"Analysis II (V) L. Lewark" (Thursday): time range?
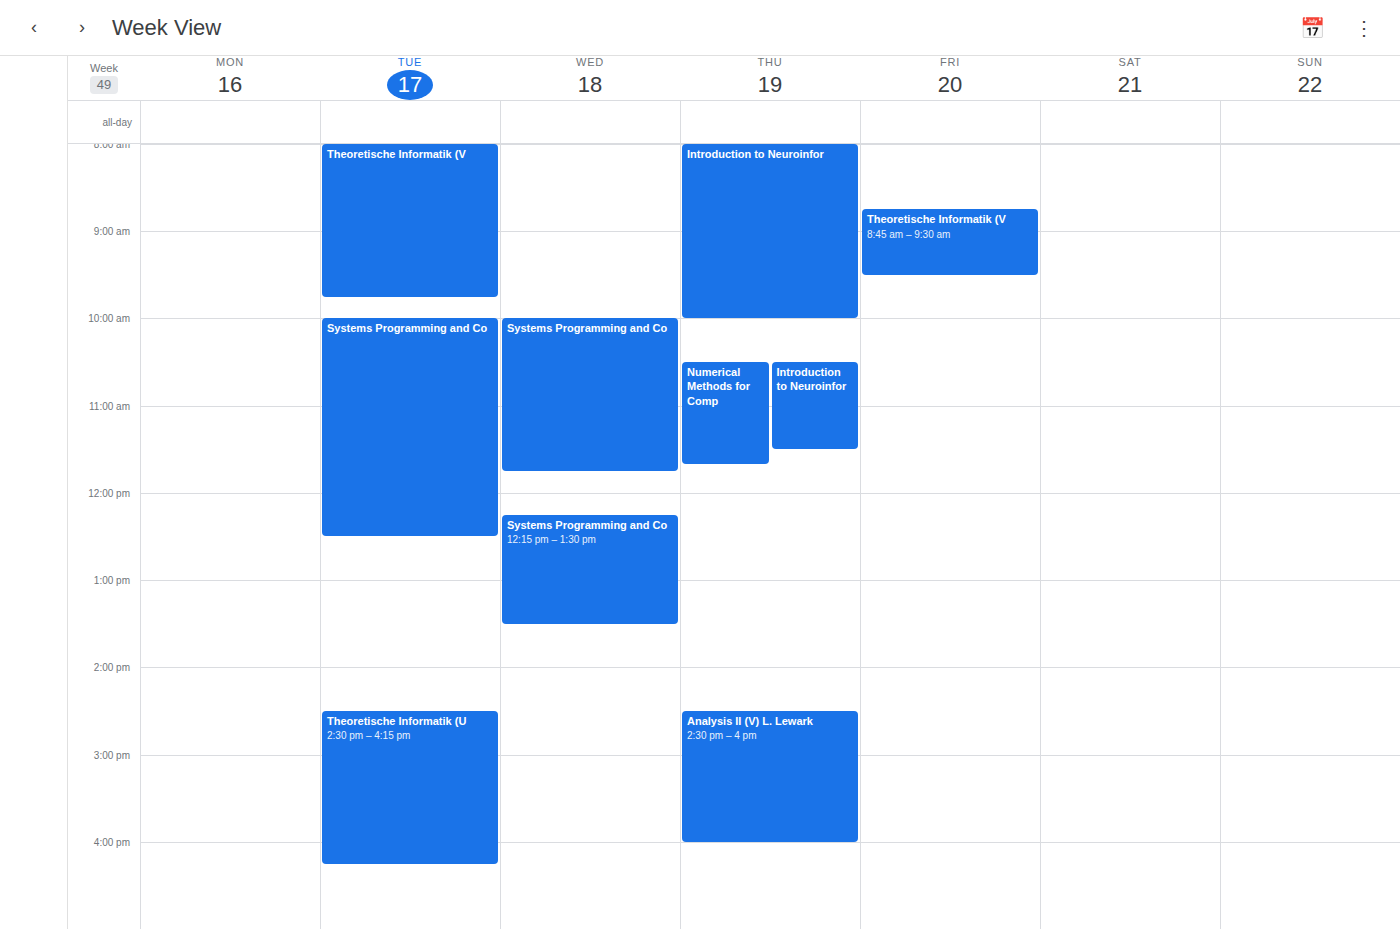
2:30 PM to 4:00 PM